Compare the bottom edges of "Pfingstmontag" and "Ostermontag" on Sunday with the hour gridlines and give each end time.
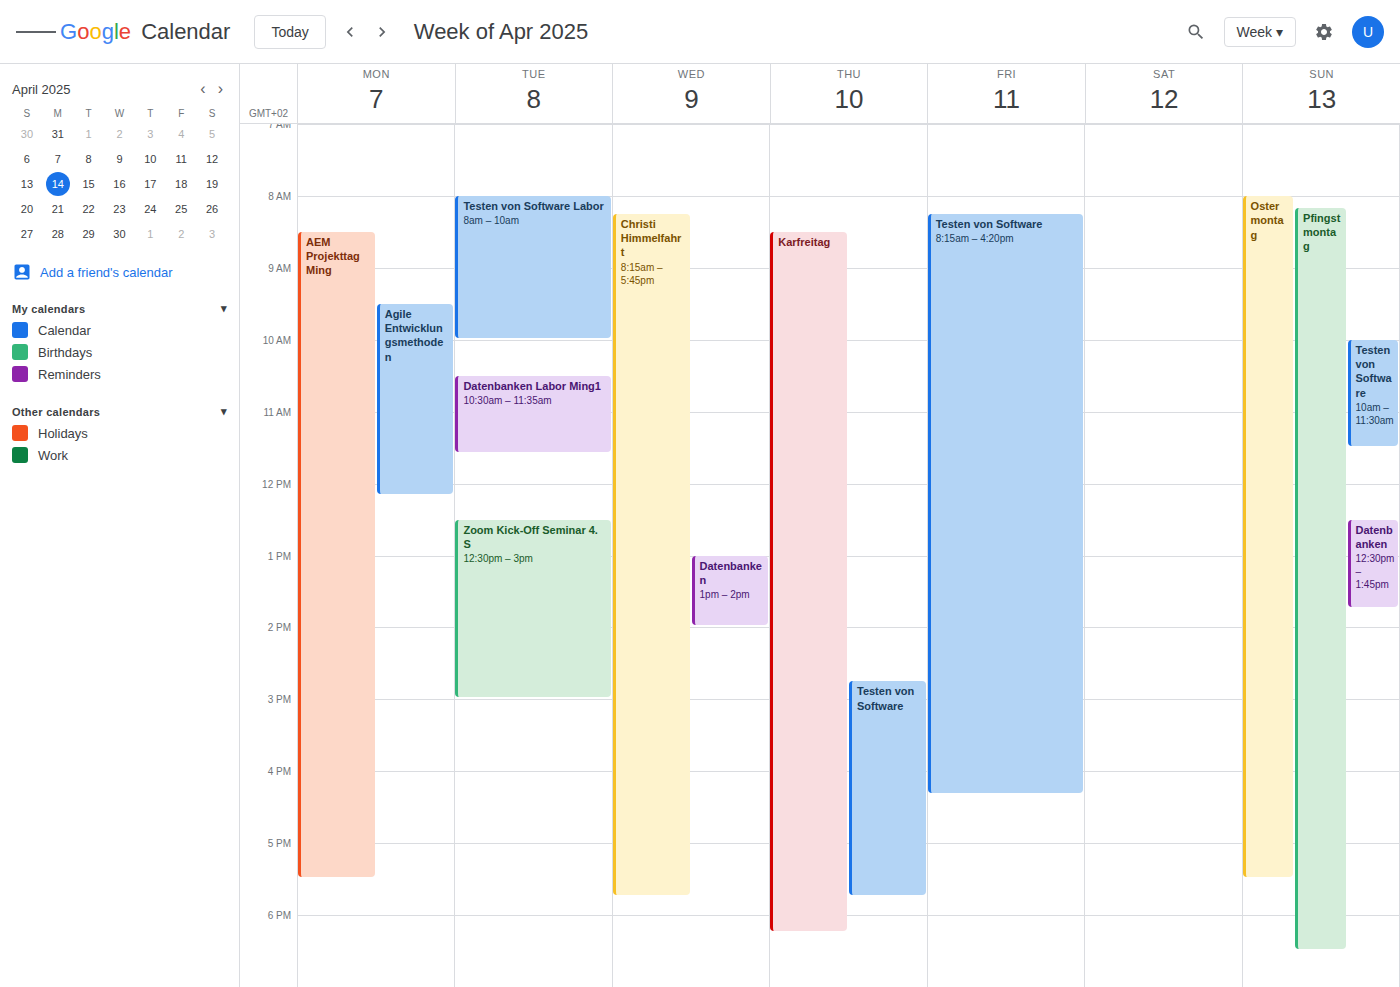
"Pfingstmontag": 6:30 PM, halfway between the 6 PM and 7 PM lines. "Ostermontag": 5:30 PM, halfway between the 5 PM and 6 PM lines.